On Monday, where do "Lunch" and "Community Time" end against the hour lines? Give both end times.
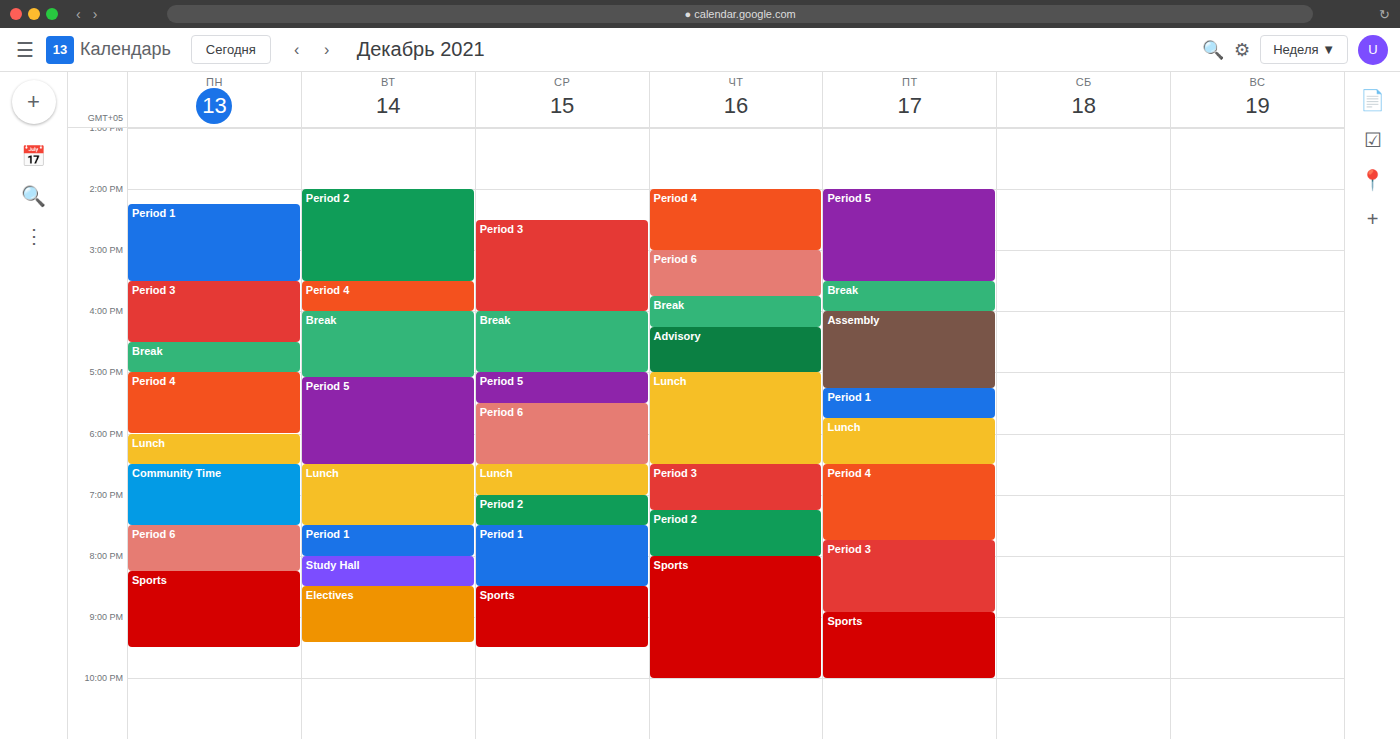
"Lunch": 18:30, halfway between the 18:00 and 19:00 lines. "Community Time": 19:30, halfway between the 19:00 and 20:00 lines.